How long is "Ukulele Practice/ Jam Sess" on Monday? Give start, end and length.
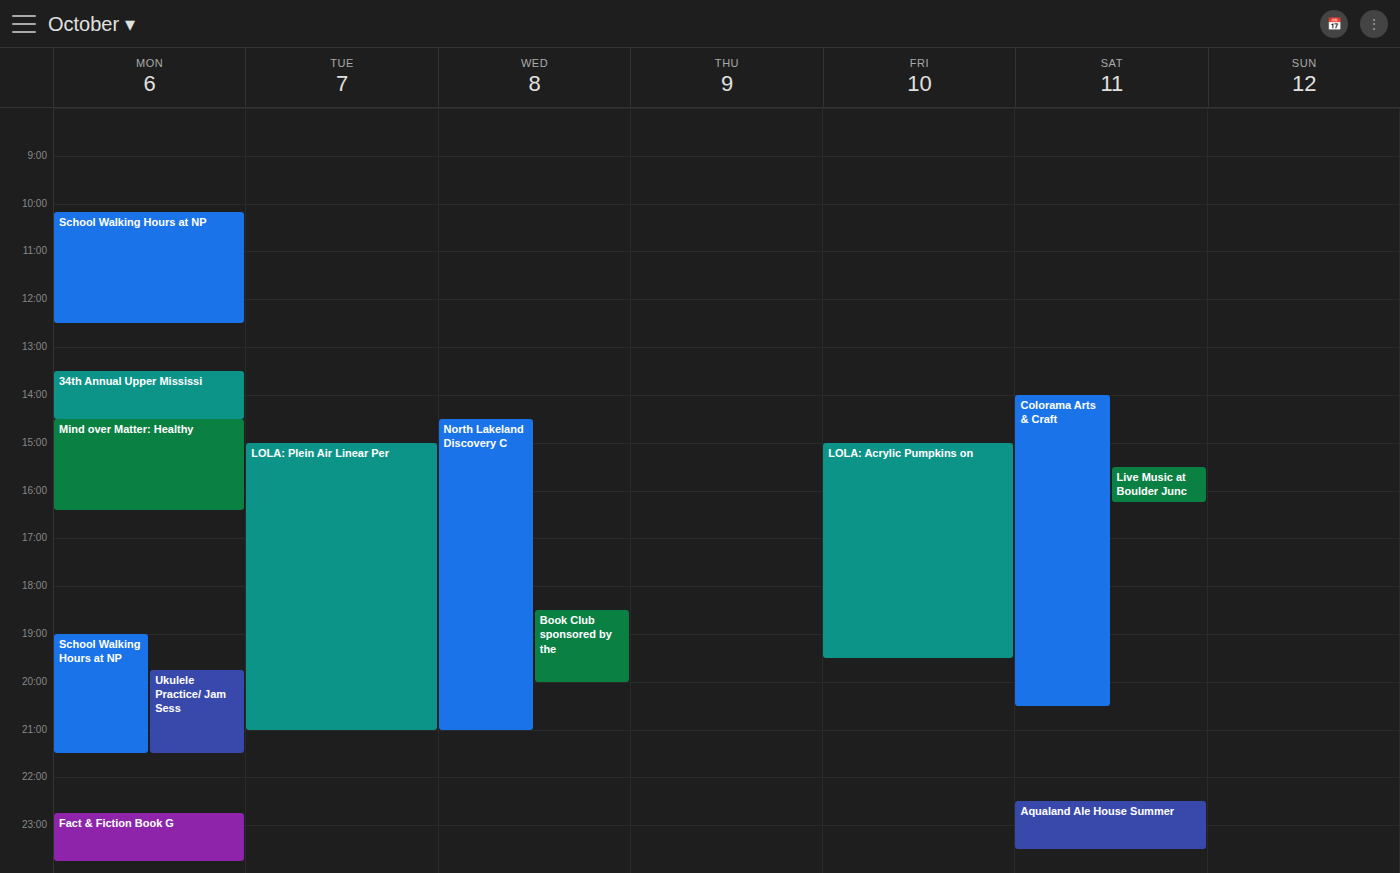
7:45 PM to 9:30 PM, 1 hour 45 minutes